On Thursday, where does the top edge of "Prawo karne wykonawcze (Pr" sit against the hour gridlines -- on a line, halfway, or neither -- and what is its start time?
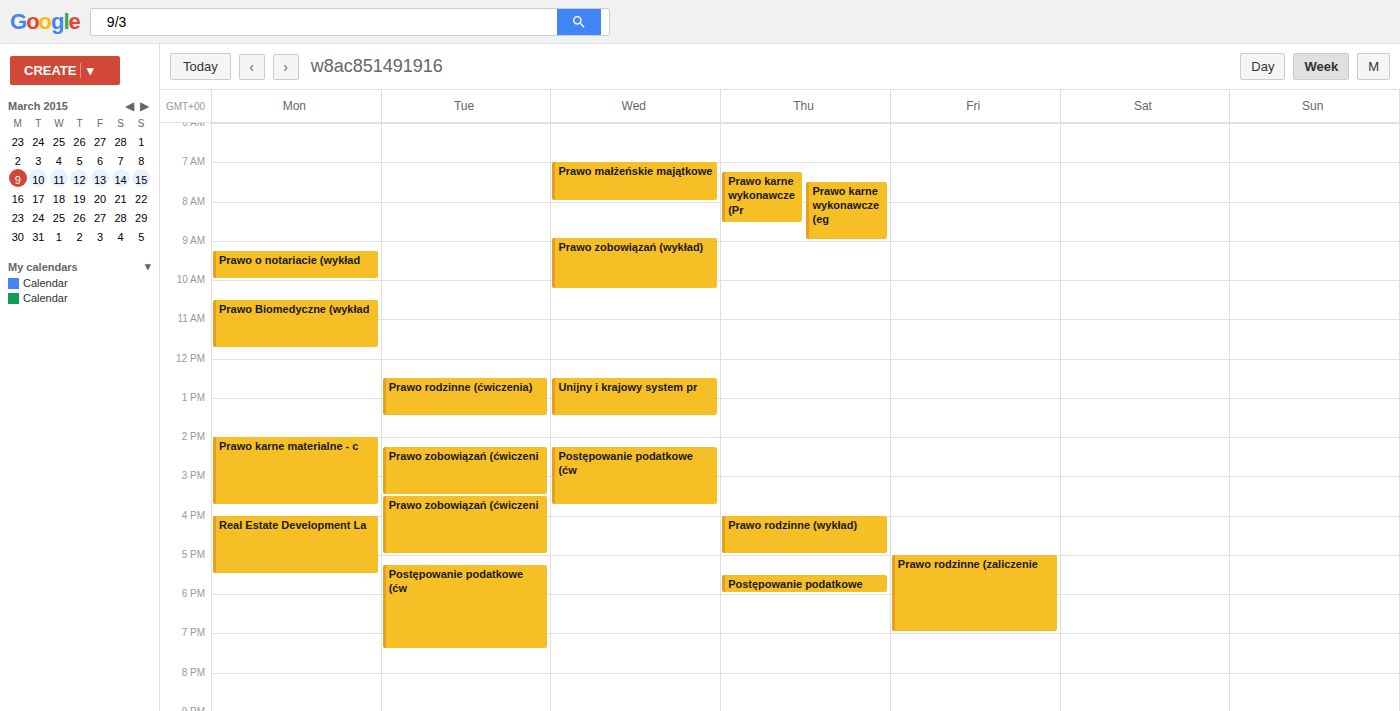
7:15 AM -- neither: a quarter of the way from the 7 AM line to the 8 AM line.